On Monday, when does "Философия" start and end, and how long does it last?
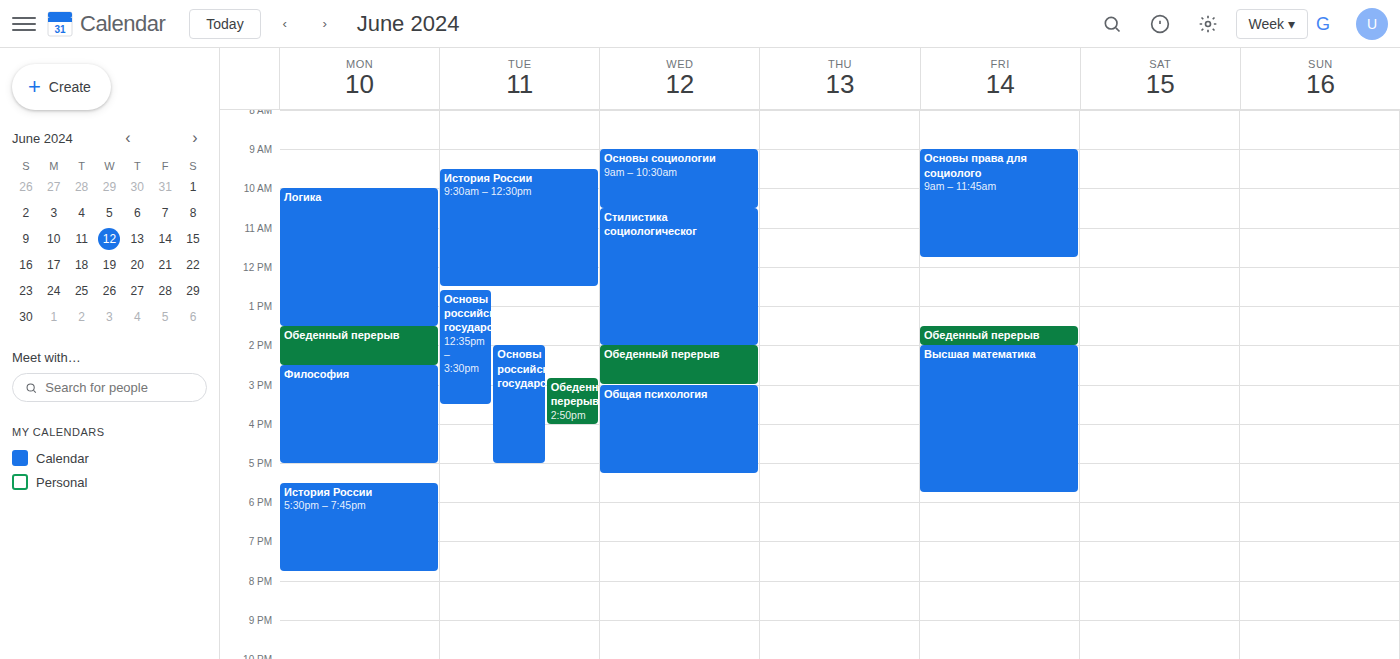
2:30 PM to 5:00 PM, 2 hours 30 minutes